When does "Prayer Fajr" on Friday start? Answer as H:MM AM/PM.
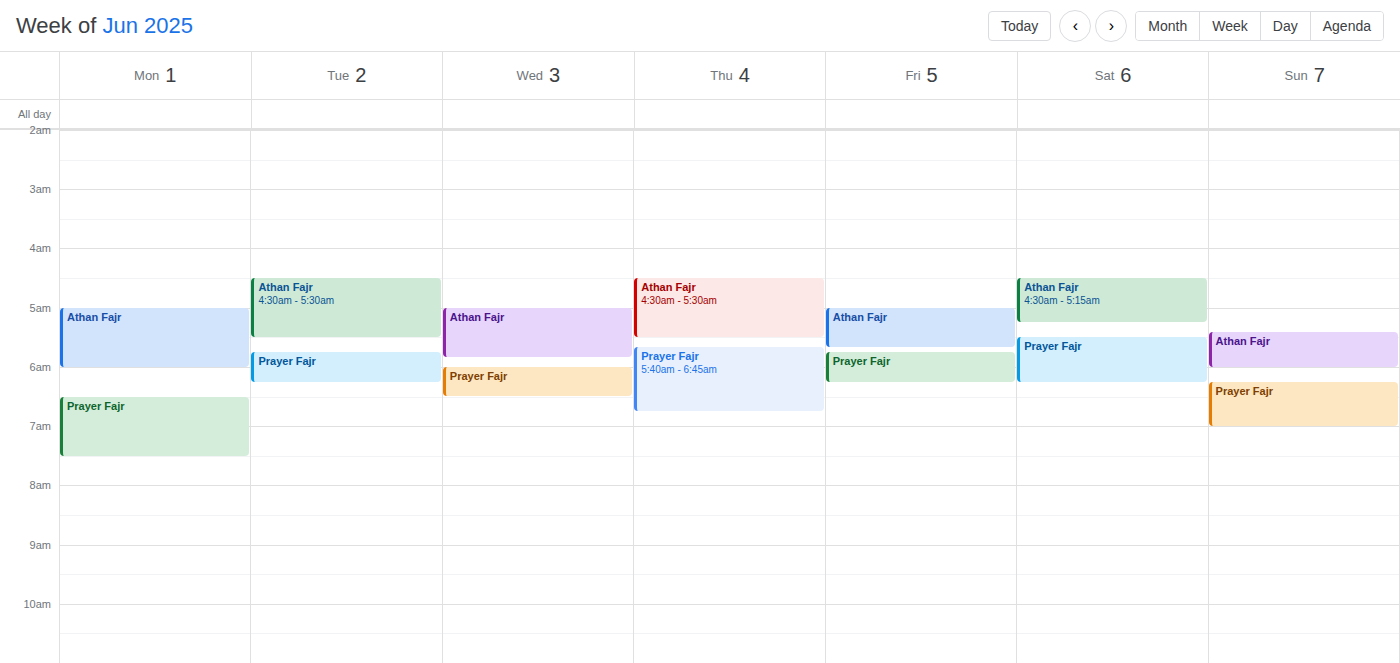
5:45 AM